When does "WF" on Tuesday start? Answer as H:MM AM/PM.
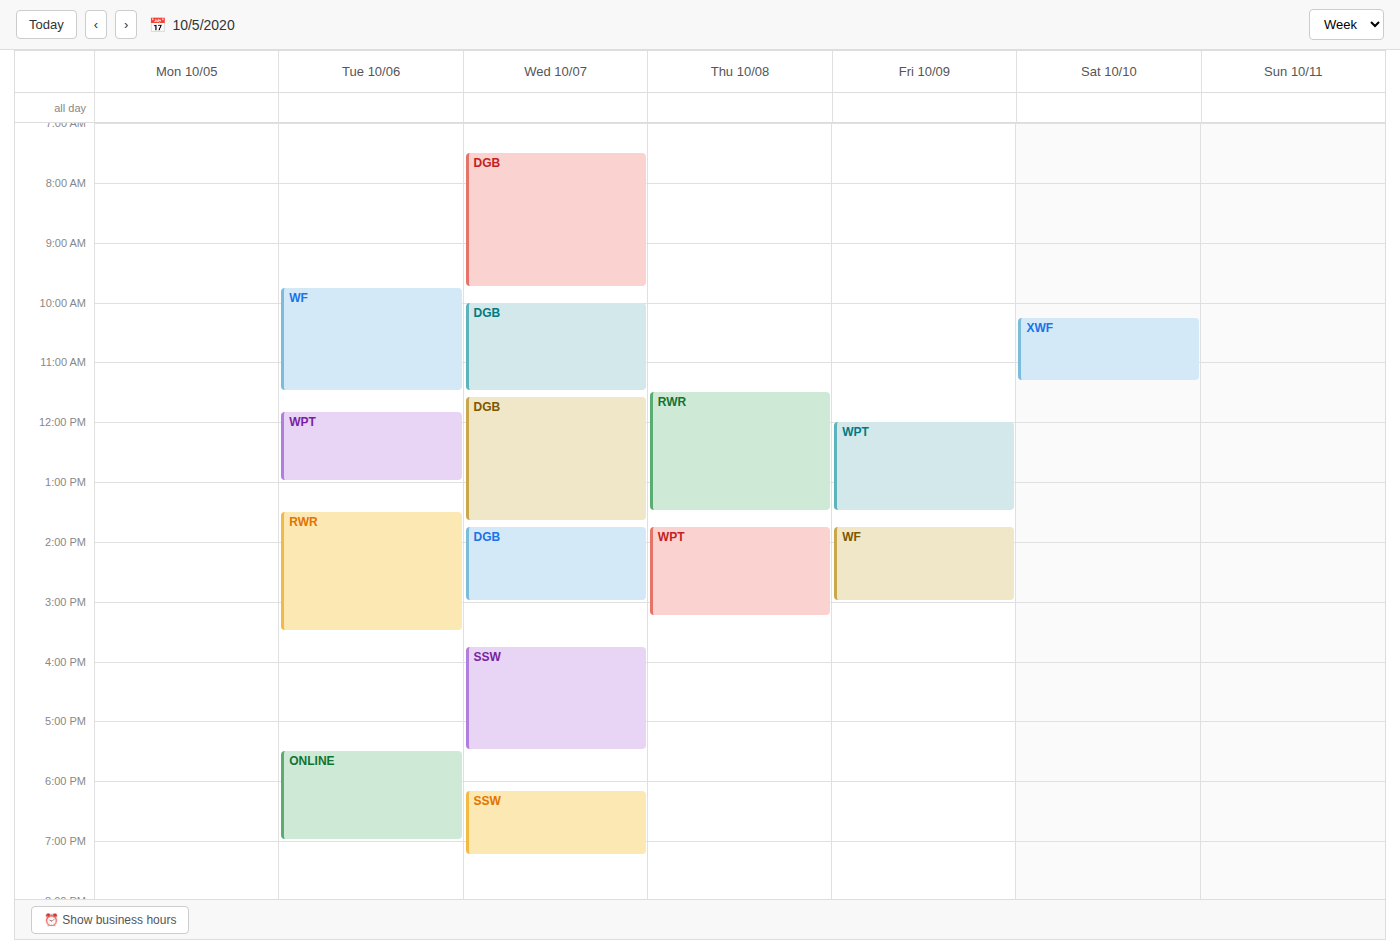
9:45 AM